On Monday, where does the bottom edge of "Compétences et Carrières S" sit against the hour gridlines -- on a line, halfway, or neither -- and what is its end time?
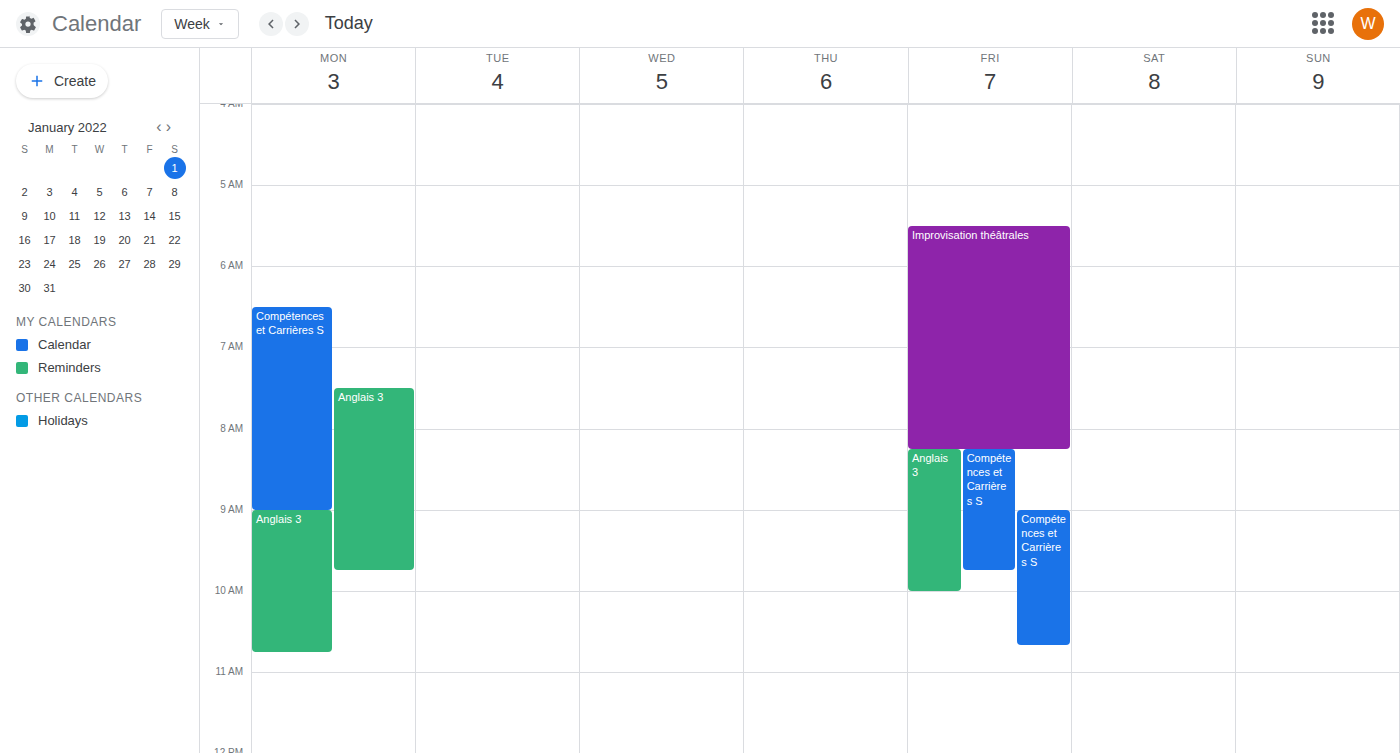
09:00 -- exactly on the 09:00 line.